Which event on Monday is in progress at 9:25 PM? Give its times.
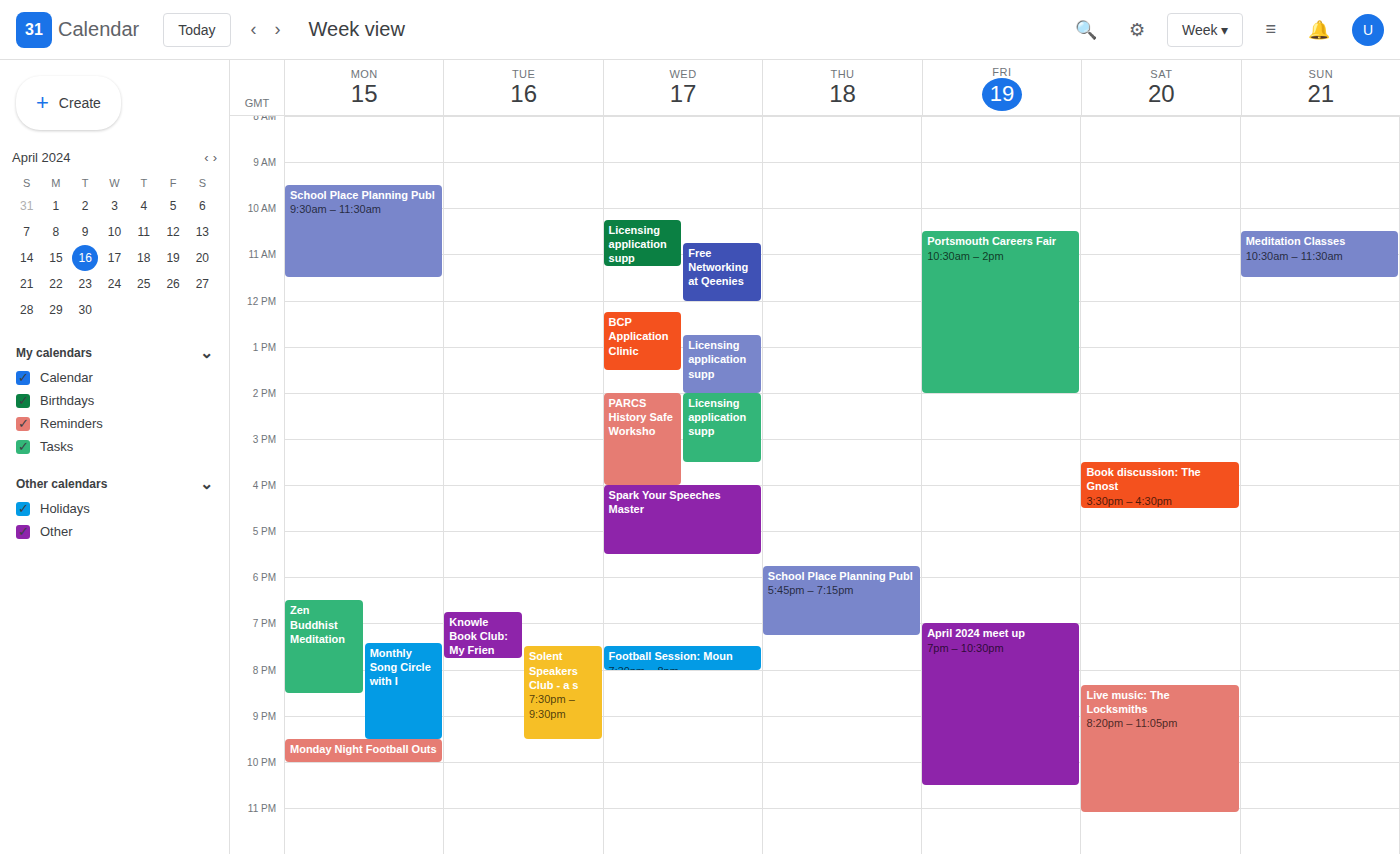
"Monthly Song Circle with I", 7:25 PM to 9:30 PM